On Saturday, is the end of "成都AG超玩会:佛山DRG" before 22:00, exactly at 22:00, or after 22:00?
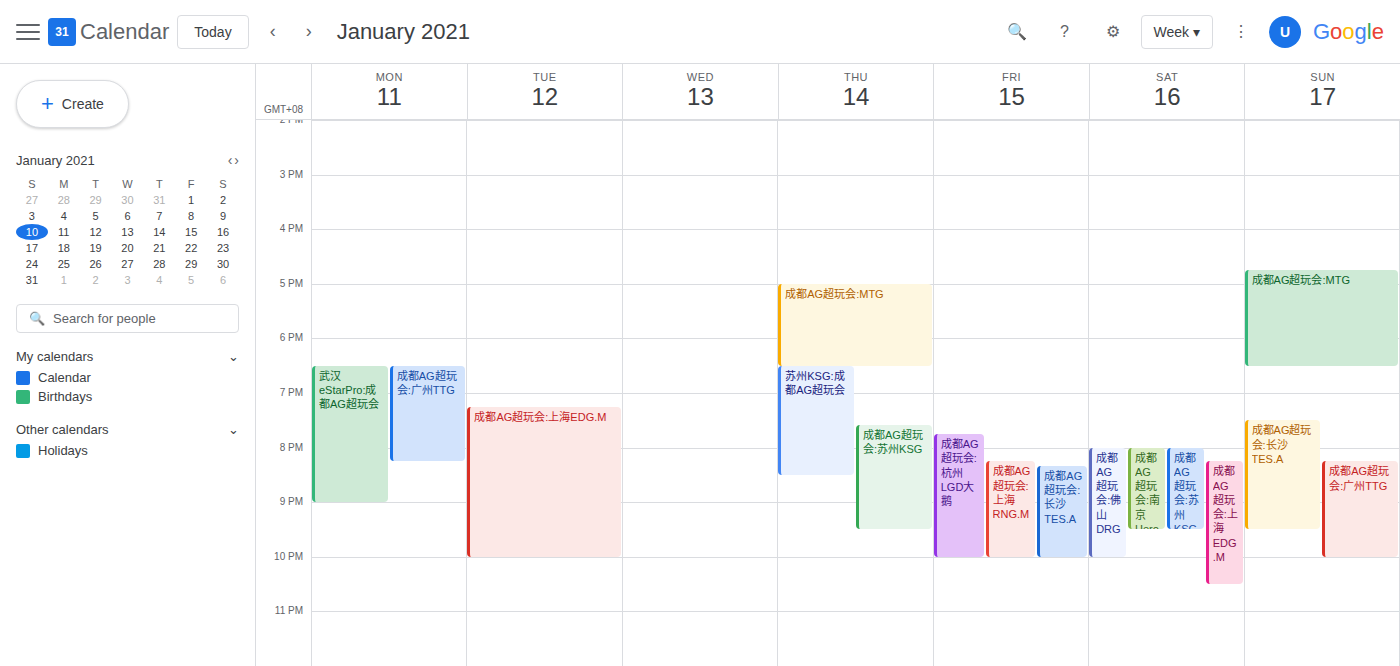
22:00 -- exactly at 22:00, on the 22:00 line.